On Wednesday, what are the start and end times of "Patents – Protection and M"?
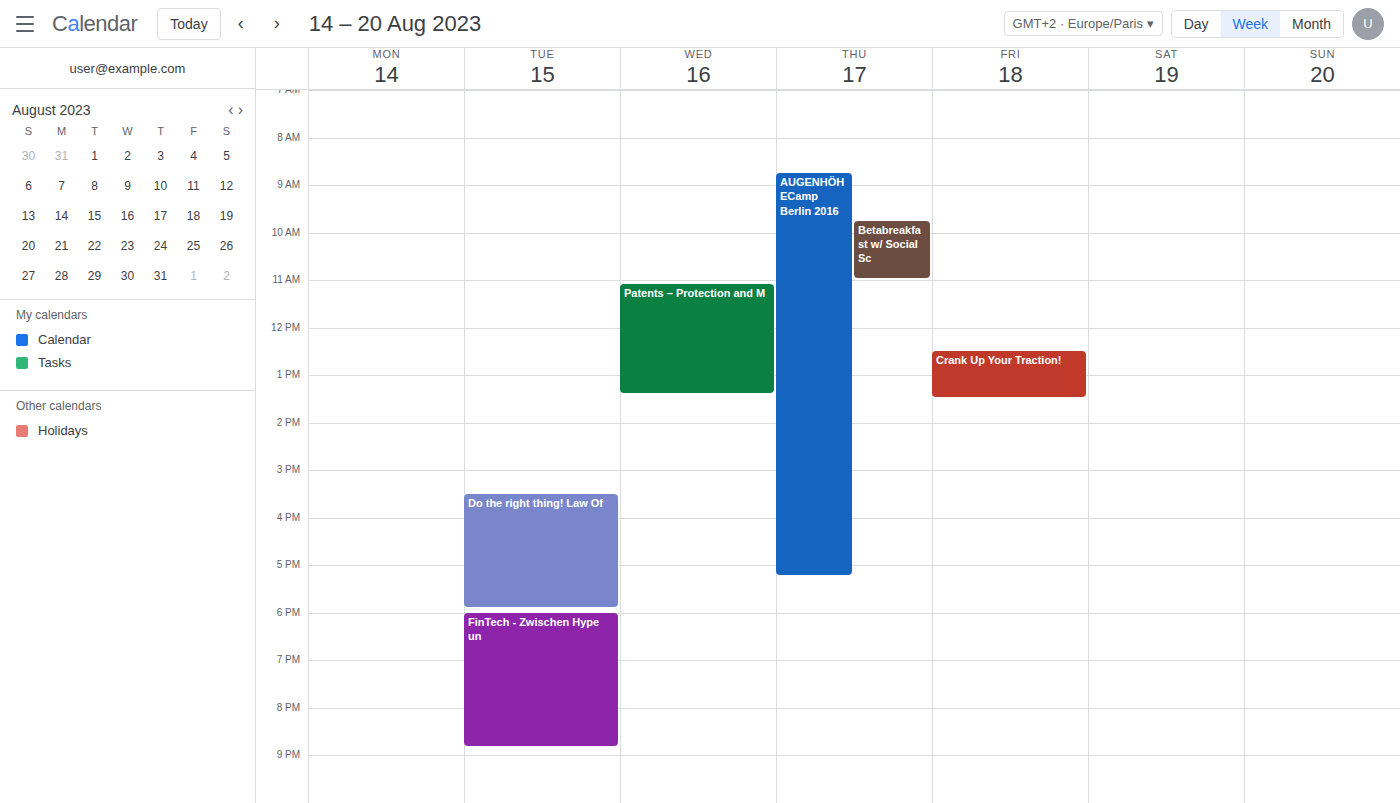
11:05 AM to 1:25 PM